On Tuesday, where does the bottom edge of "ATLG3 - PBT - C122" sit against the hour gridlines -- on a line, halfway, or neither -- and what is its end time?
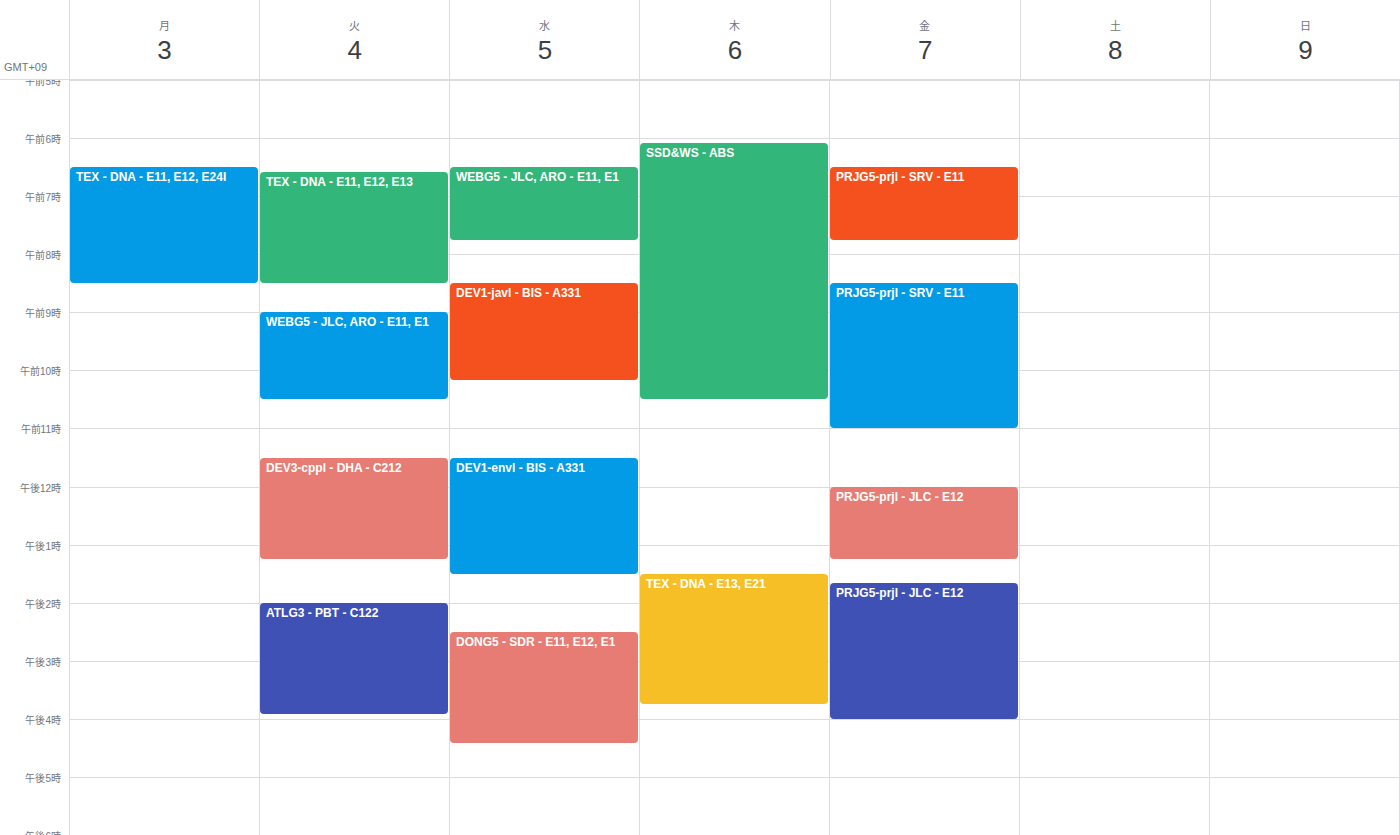
3:55 PM -- neither: 55 minutes below the 3 PM line and 5 minutes above the 4 PM line.